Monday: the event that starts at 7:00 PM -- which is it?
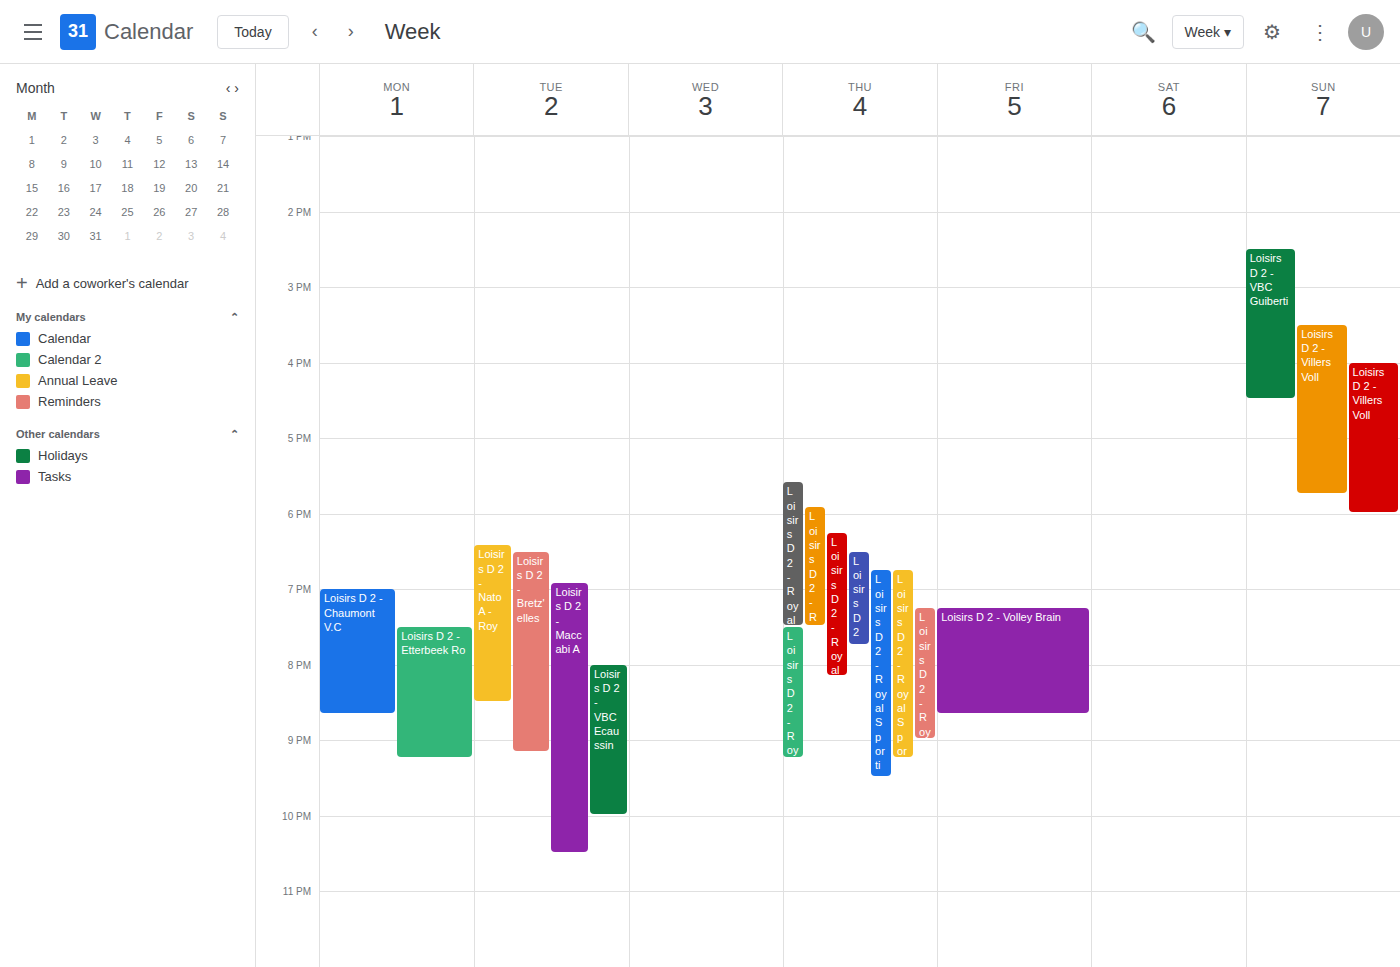
"Loisirs D 2 - Chaumont V.C"